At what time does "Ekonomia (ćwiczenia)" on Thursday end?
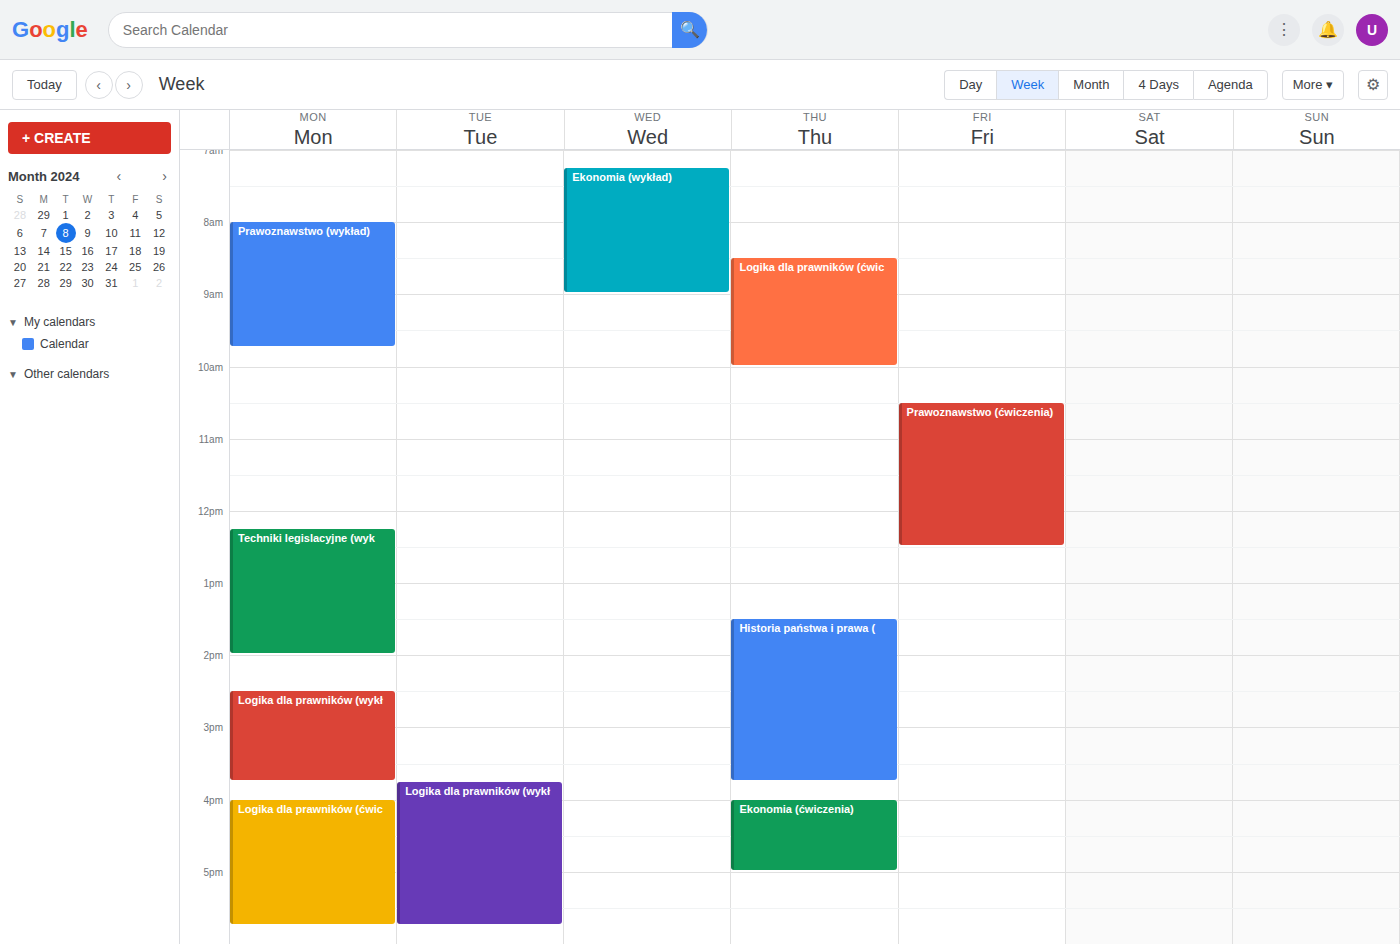
5:00 PM